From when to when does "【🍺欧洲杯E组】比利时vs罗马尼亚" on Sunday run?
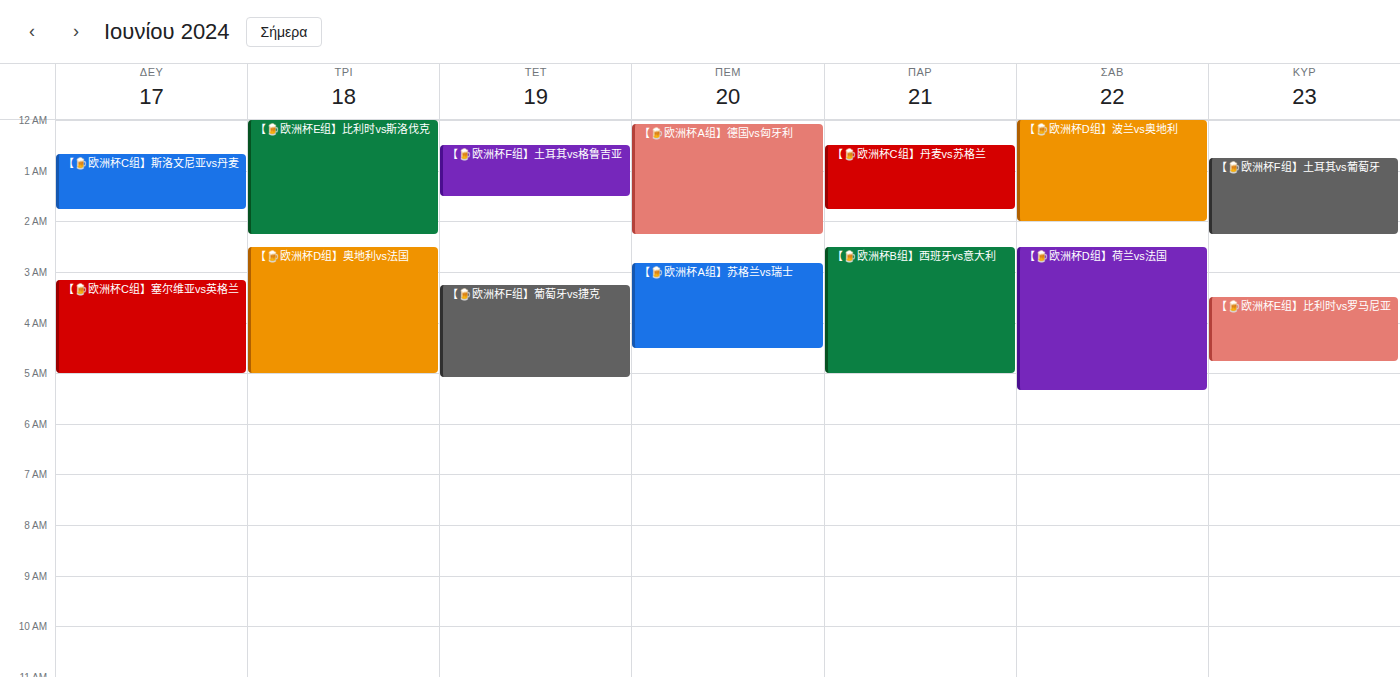
3:30 AM to 4:45 AM